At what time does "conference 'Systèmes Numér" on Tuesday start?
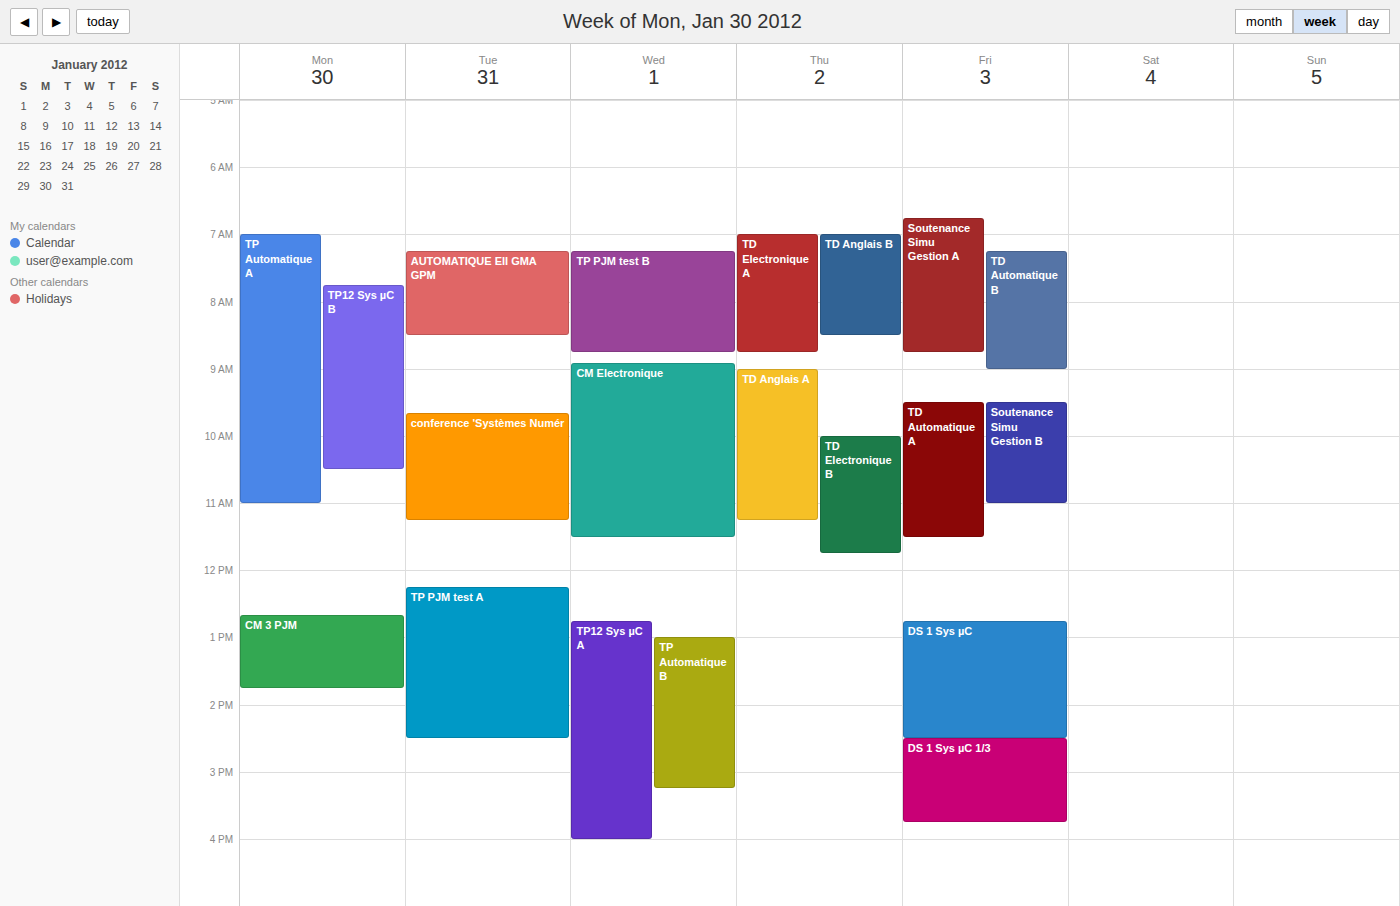
9:40 AM